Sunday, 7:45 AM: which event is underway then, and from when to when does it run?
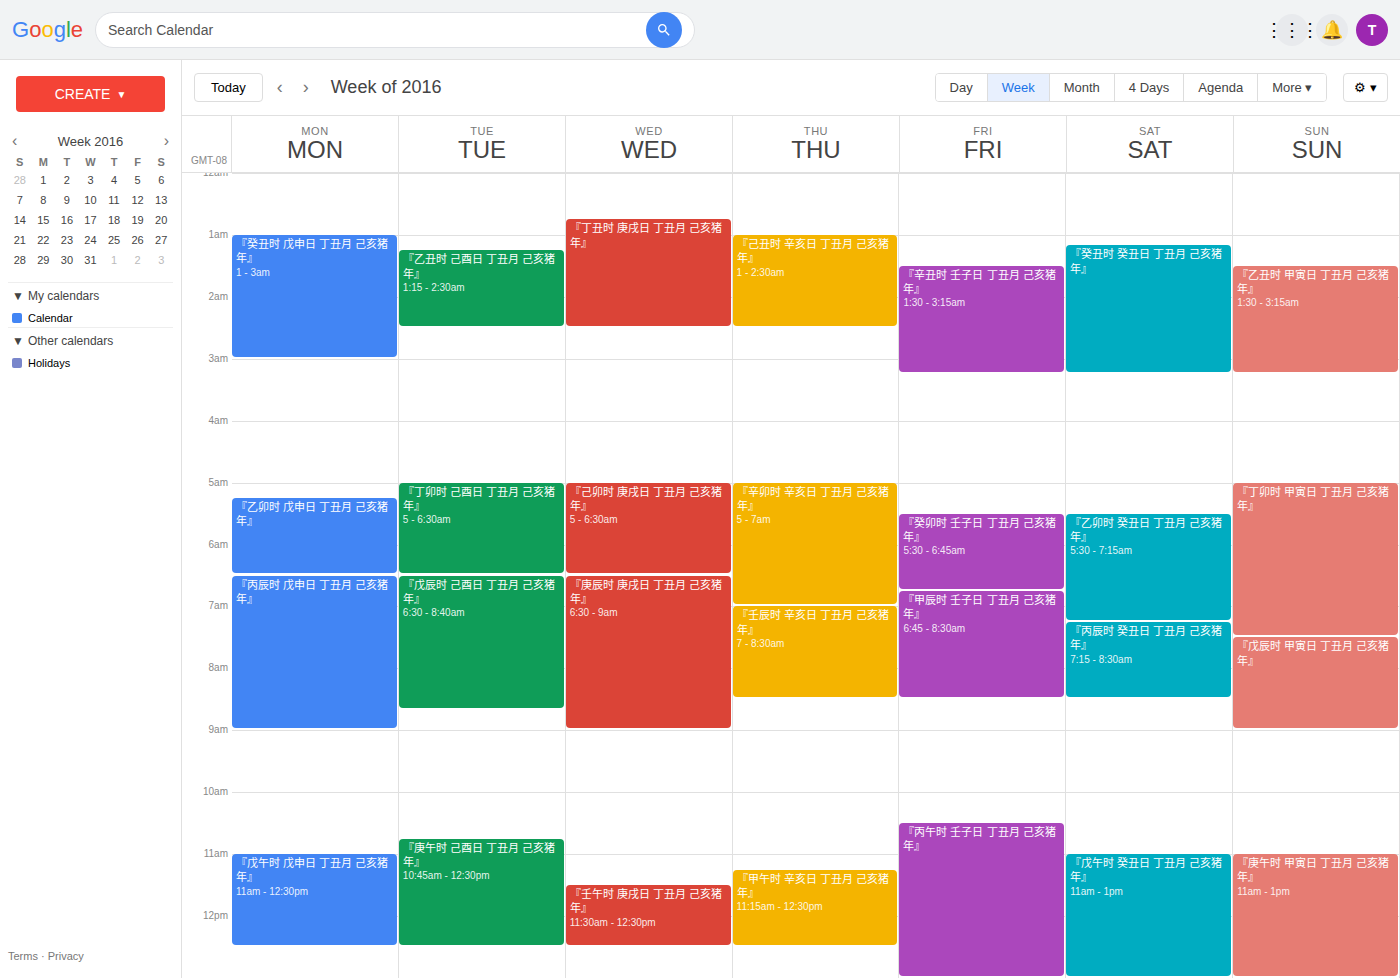
"『戊辰时 甲寅日 丁丑月 己亥猪年』", 7:30 AM to 9:00 AM